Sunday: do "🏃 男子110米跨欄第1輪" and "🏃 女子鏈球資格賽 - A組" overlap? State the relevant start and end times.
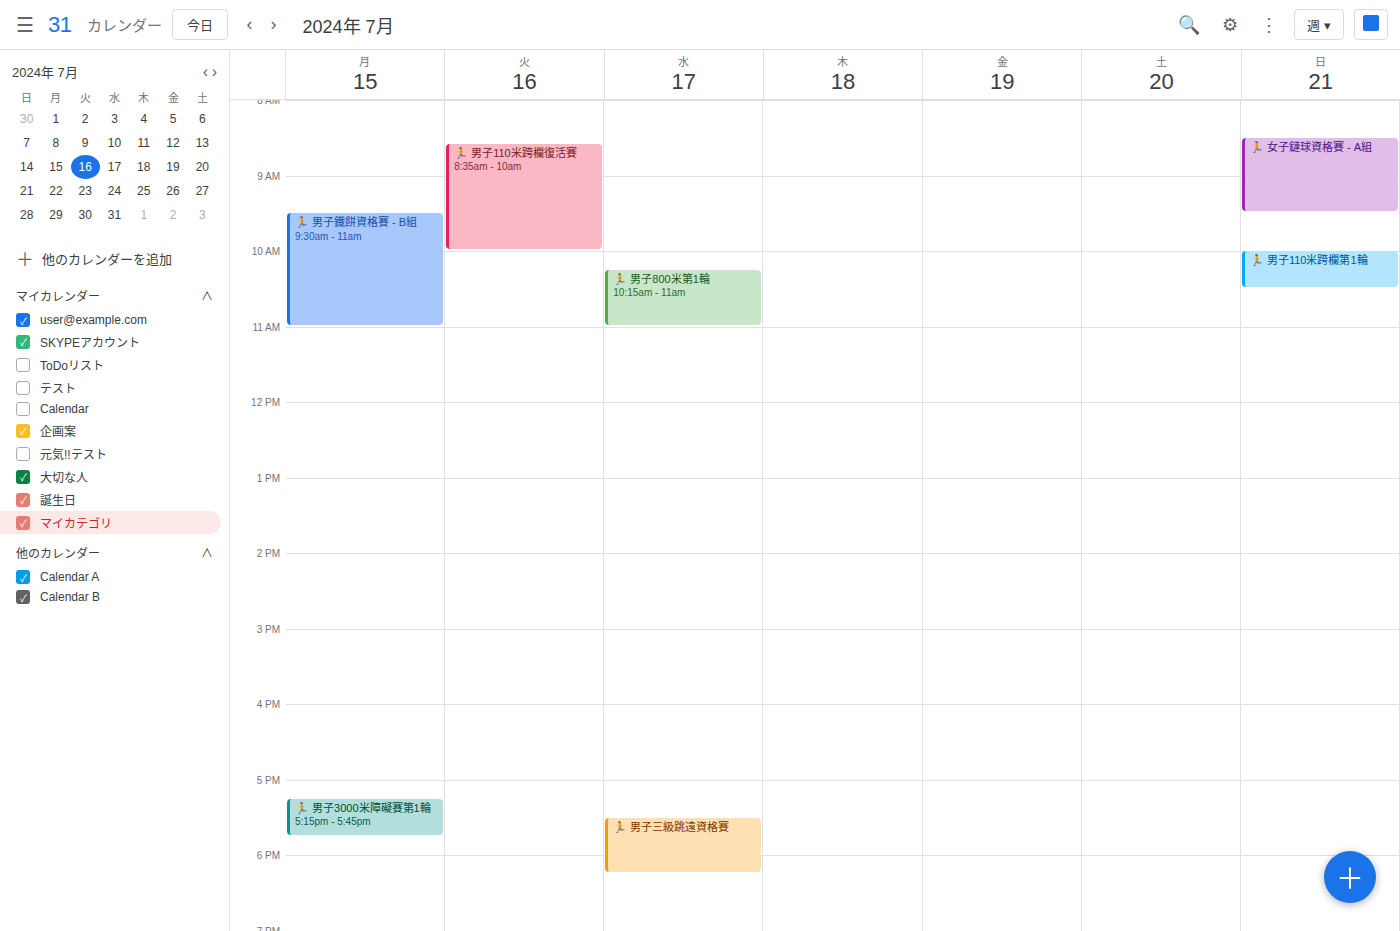
"🏃 女子鏈球資格賽 - A組" ends at 9:30 AM and "🏃 男子110米跨欄第1輪" starts at 10:00 AM -- no overlap.